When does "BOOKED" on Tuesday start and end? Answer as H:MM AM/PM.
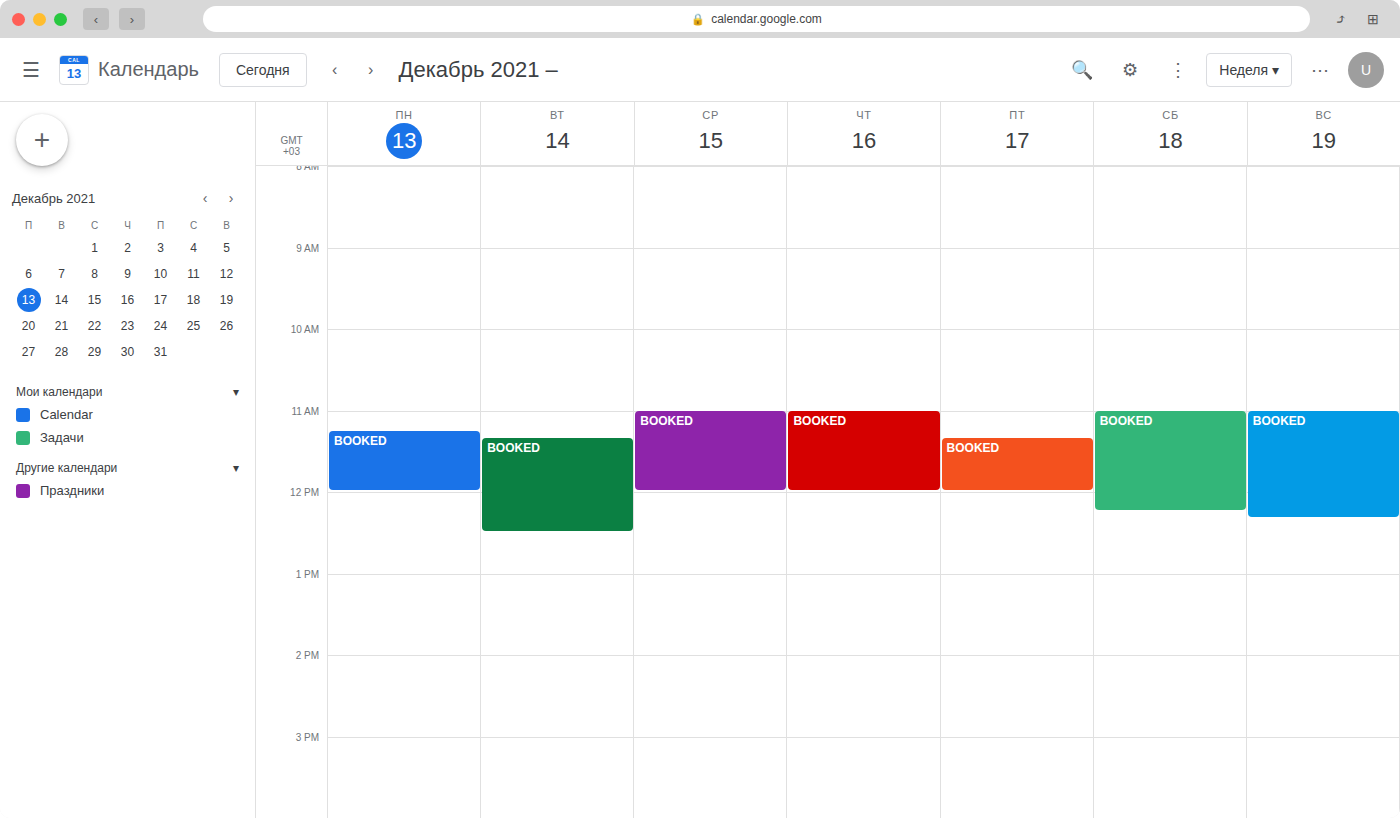
11:20 AM to 12:30 PM